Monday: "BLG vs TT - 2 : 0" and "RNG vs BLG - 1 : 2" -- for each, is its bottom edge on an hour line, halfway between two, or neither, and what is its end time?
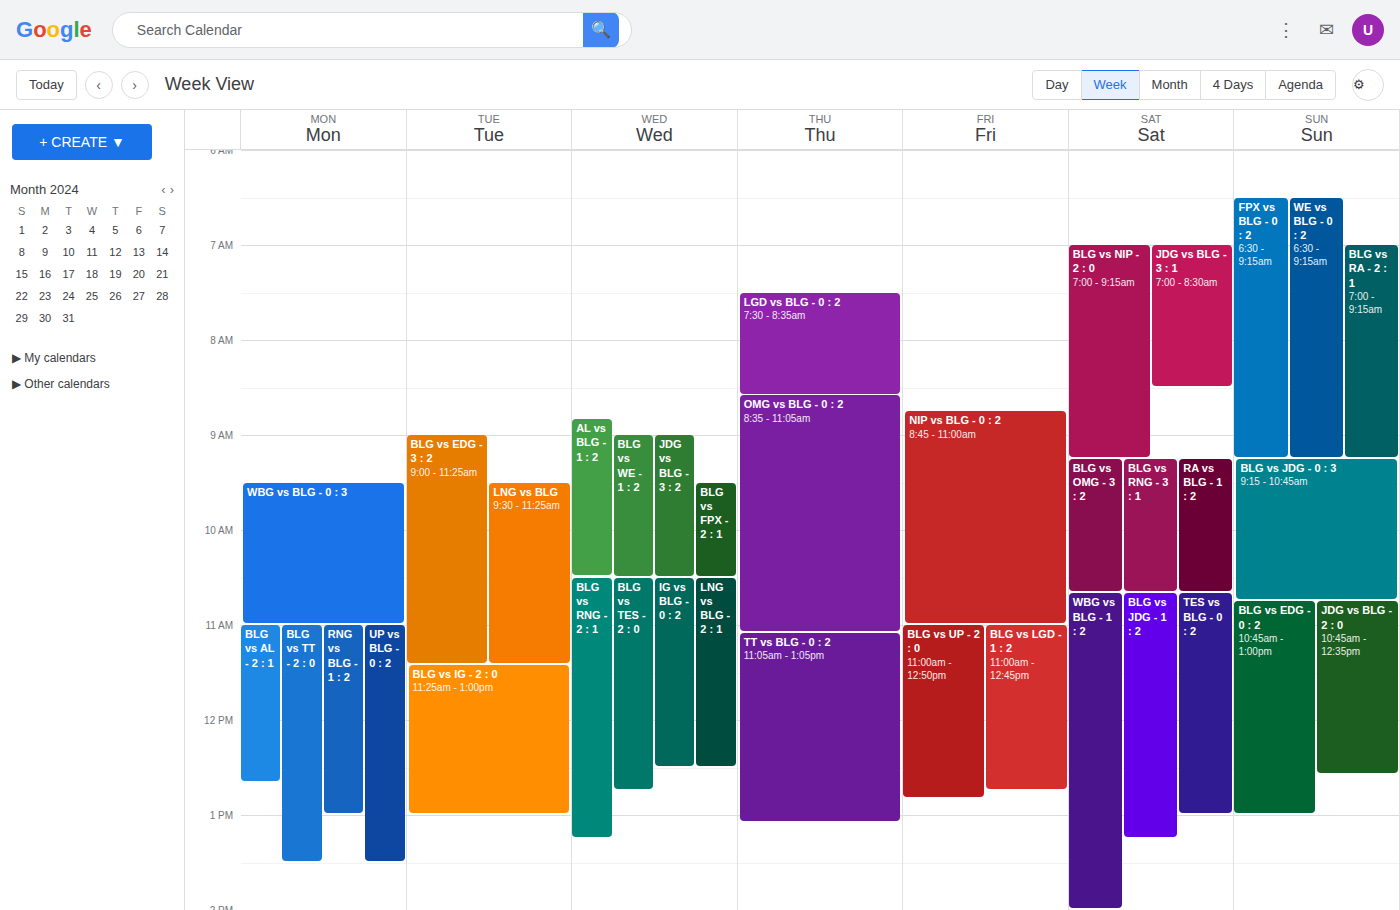
"BLG vs TT - 2 : 0": 13:30, halfway between the 13:00 and 14:00 lines. "RNG vs BLG - 1 : 2": 13:00, exactly on the 13:00 line.